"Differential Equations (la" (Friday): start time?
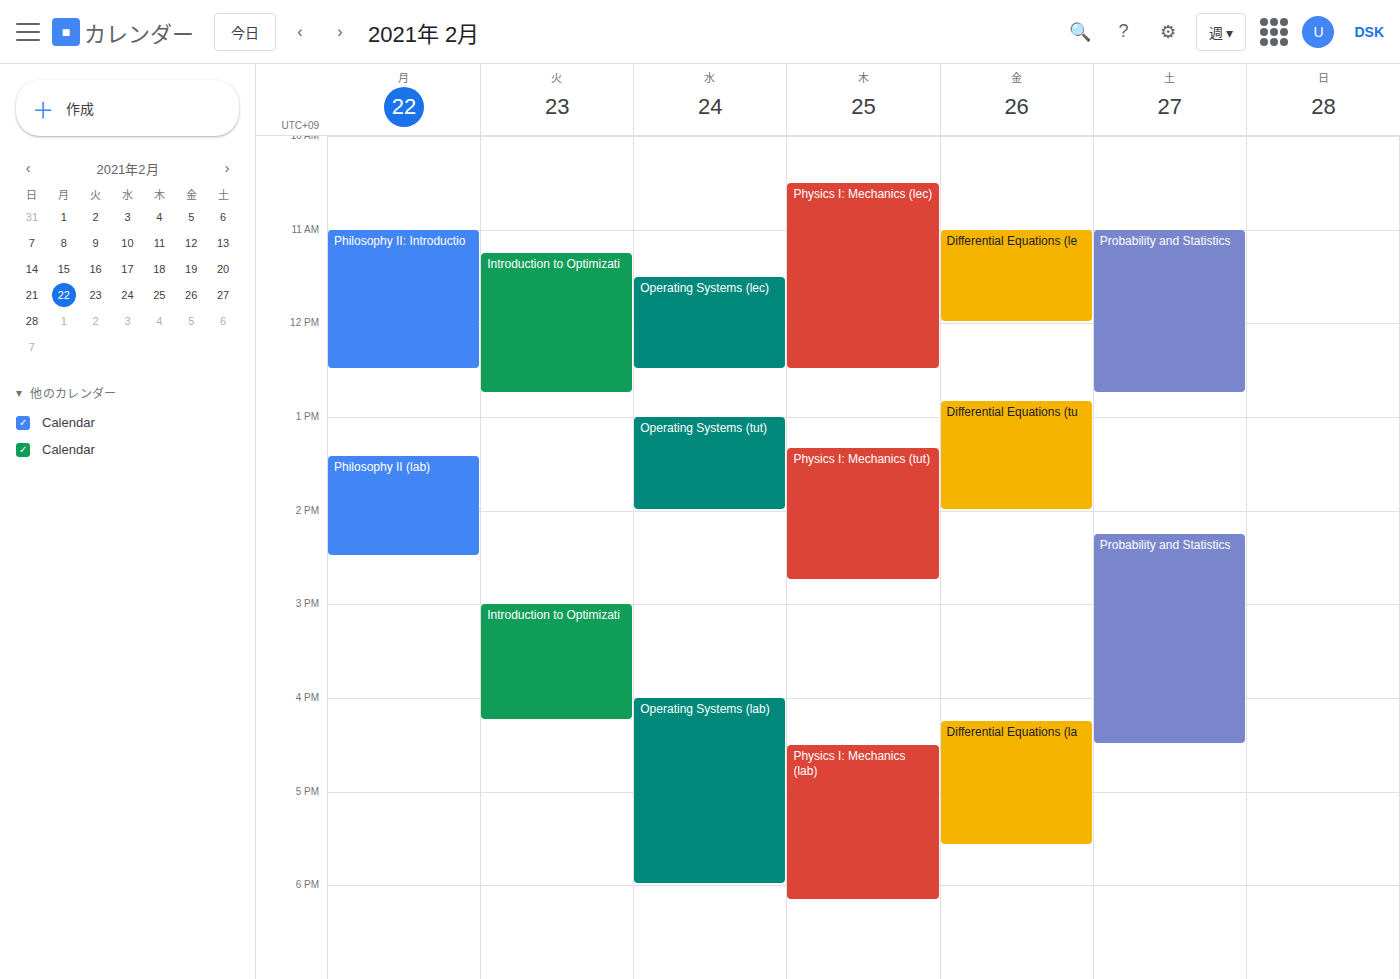
4:15 PM